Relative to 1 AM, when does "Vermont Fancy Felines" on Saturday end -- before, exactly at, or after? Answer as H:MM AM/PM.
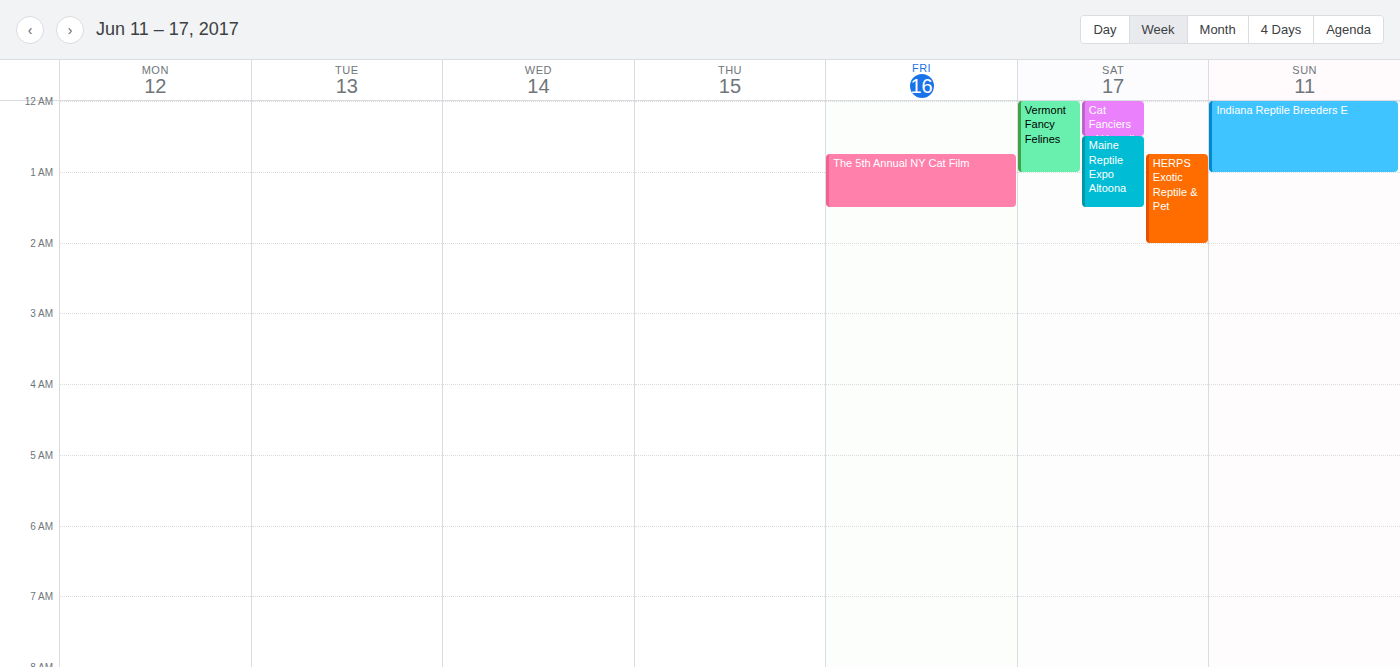
1:00 AM -- exactly at 1 AM, on the 1 AM line.